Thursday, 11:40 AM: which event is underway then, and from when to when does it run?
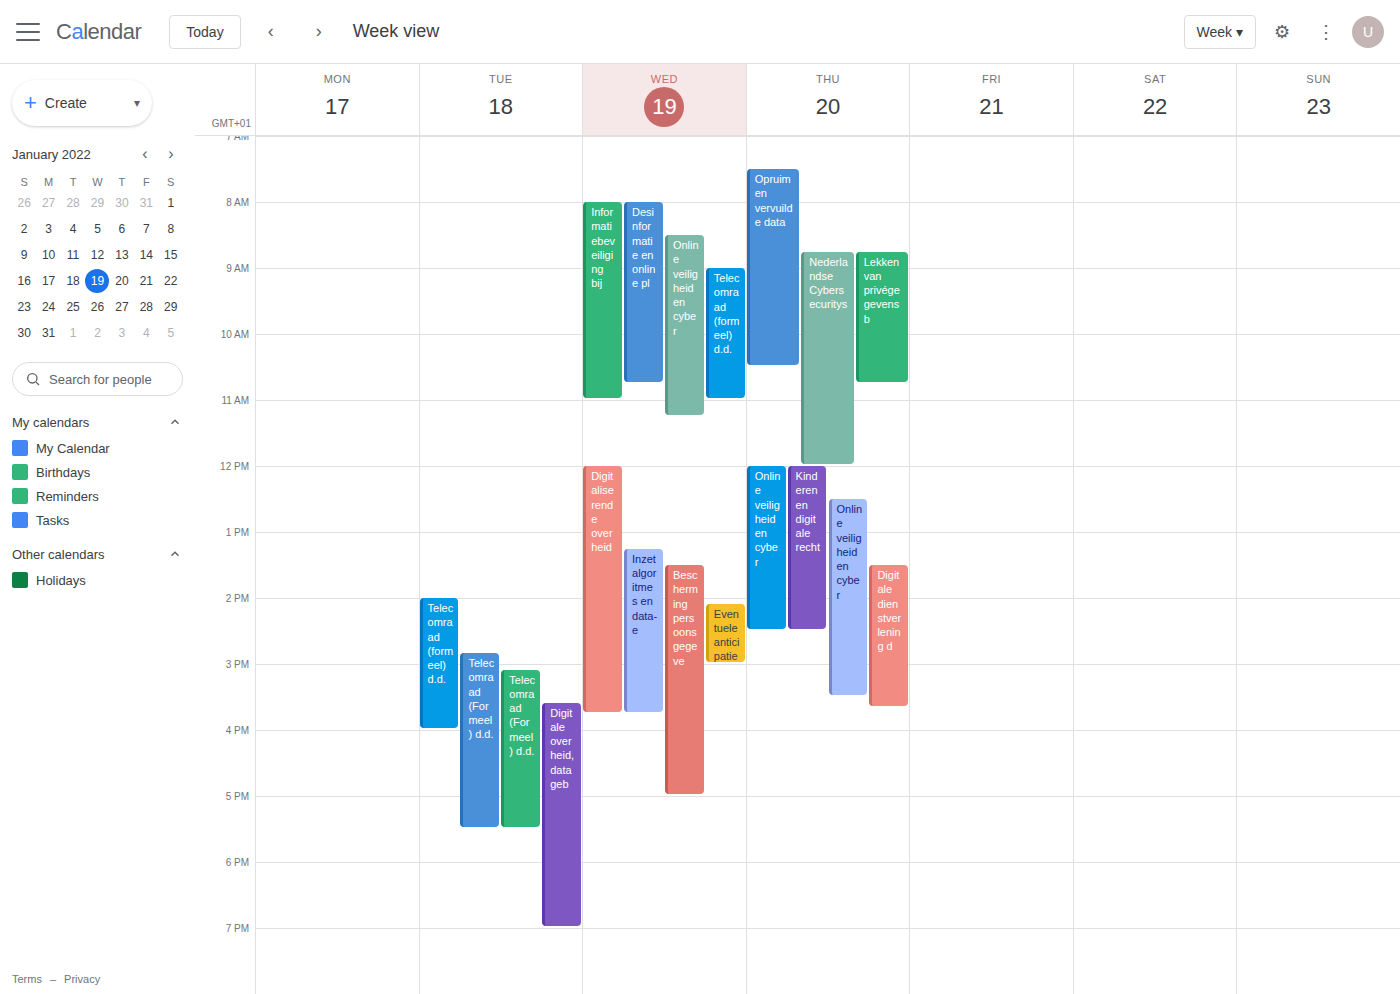
"Nederlandse Cybersecuritys", 8:45 AM to 12:00 PM